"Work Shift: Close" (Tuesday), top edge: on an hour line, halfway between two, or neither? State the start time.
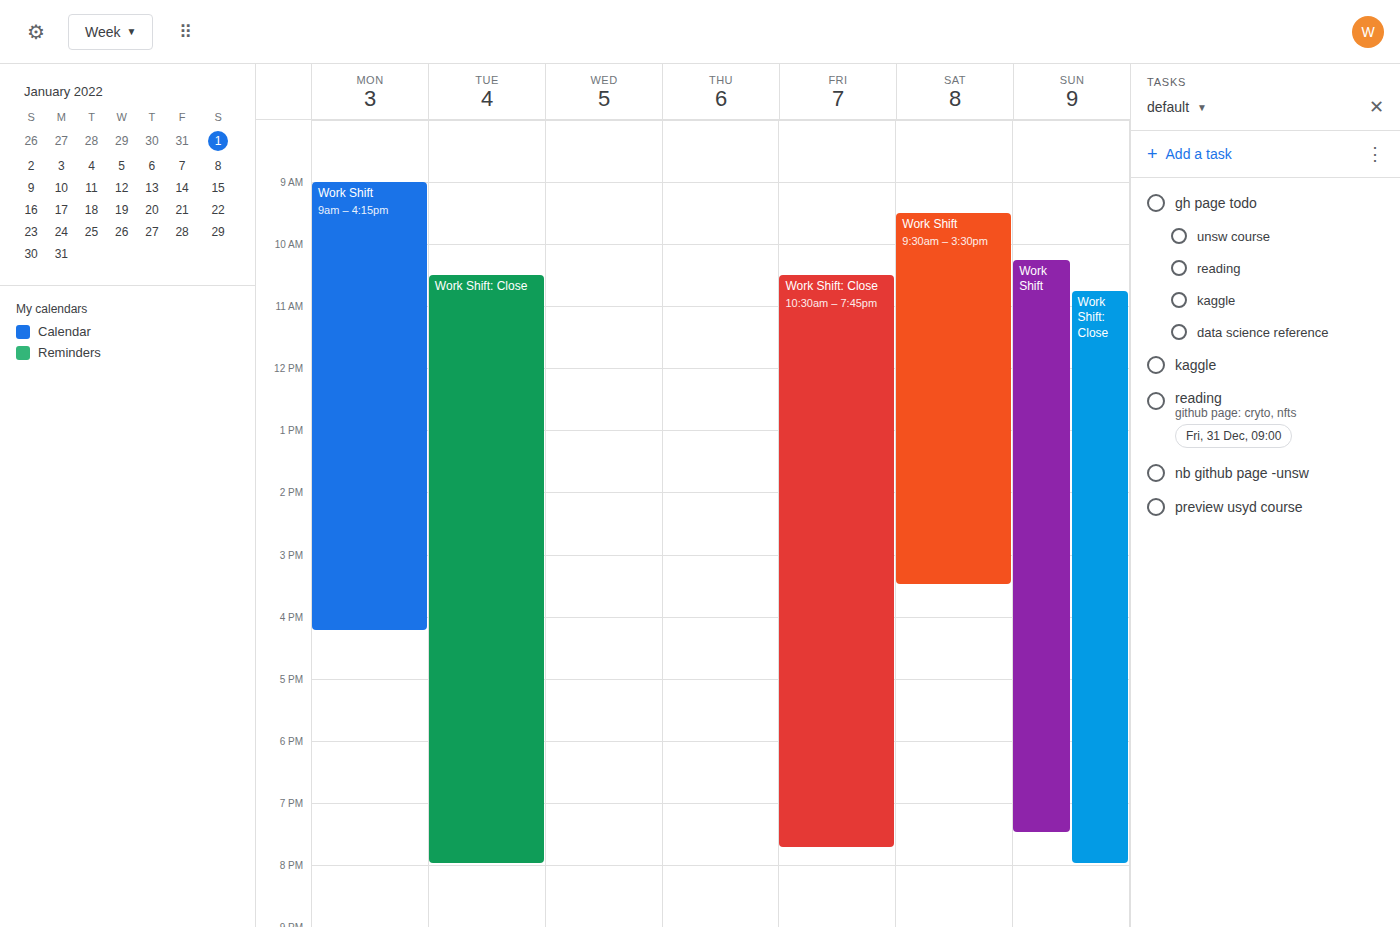
10:30 AM -- halfway between the 10 AM and 11 AM lines.